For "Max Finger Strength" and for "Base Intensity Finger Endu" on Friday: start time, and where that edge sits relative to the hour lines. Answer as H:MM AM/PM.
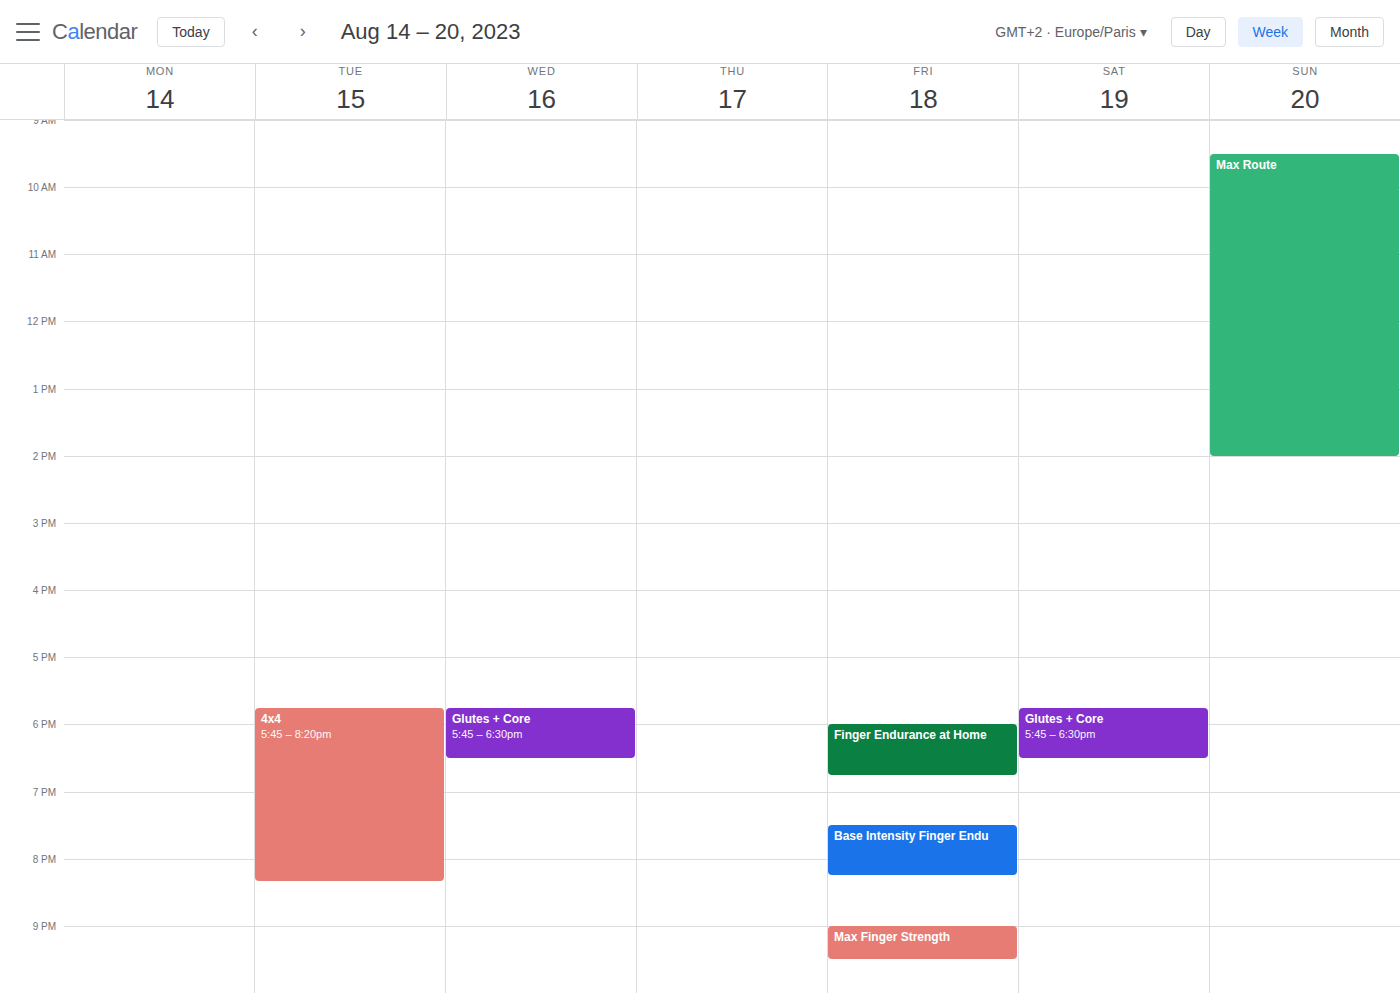
"Max Finger Strength": 9:00 PM, exactly on the 9 PM line. "Base Intensity Finger Endu": 7:30 PM, halfway between the 7 PM and 8 PM lines.